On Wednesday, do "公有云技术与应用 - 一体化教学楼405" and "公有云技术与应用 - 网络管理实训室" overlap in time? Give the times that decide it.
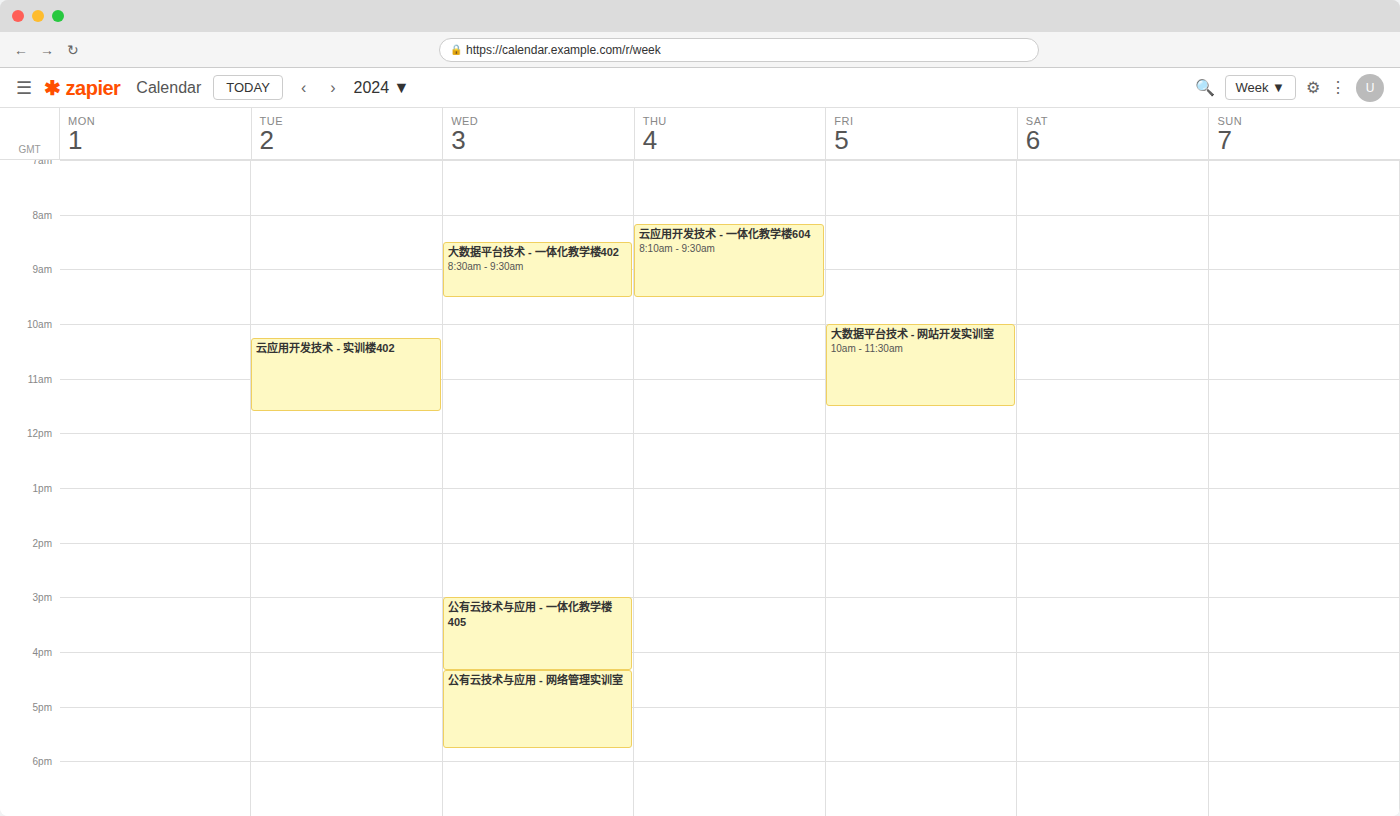
"公有云技术与应用 - 一体化教学楼405" ends at 4:20 PM, exactly when "公有云技术与应用 - 网络管理实训室" starts -- they touch but do not overlap.